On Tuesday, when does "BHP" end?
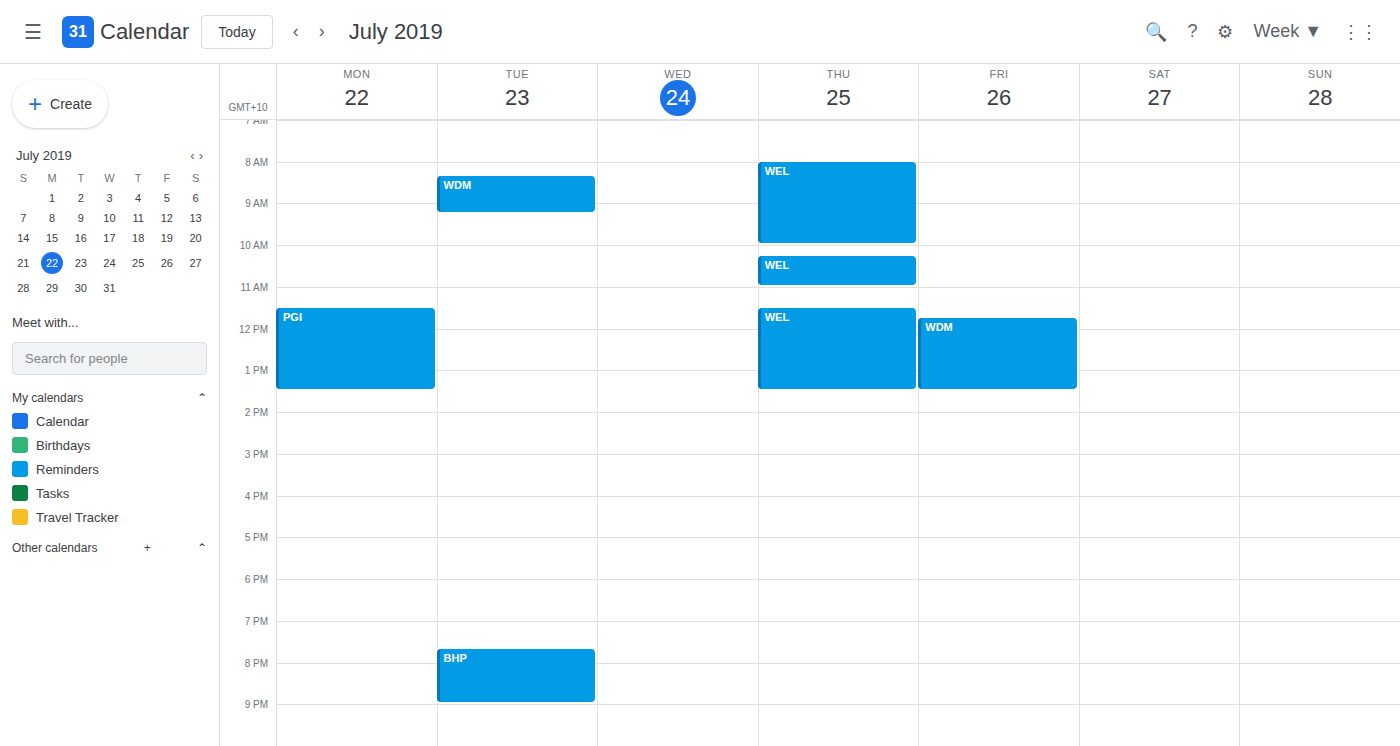
9:00 PM